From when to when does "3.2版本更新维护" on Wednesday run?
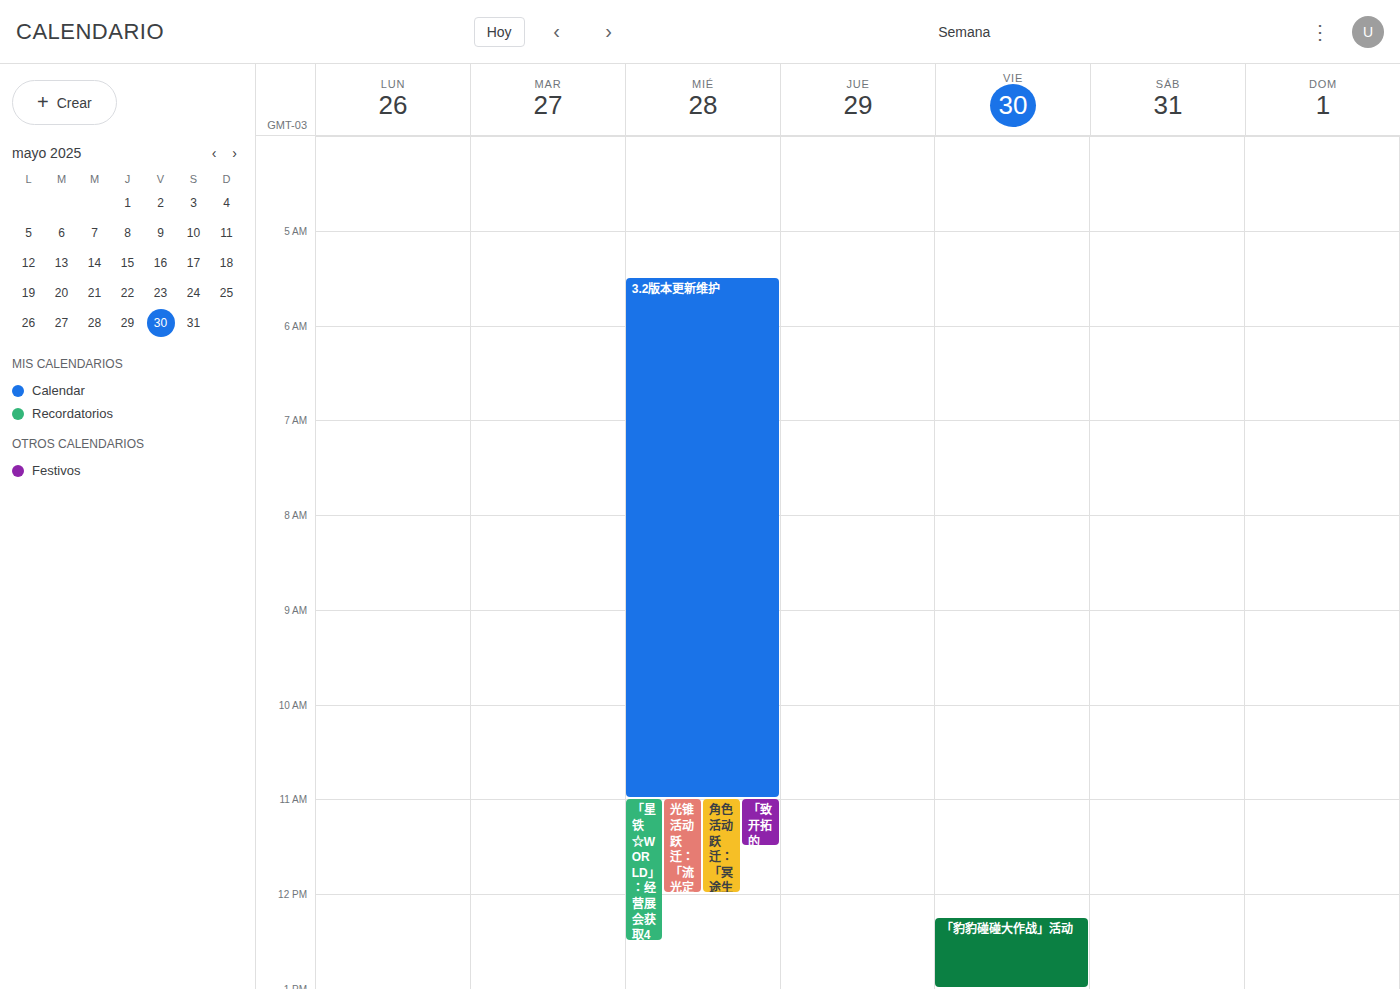
5:30 AM to 11:00 AM